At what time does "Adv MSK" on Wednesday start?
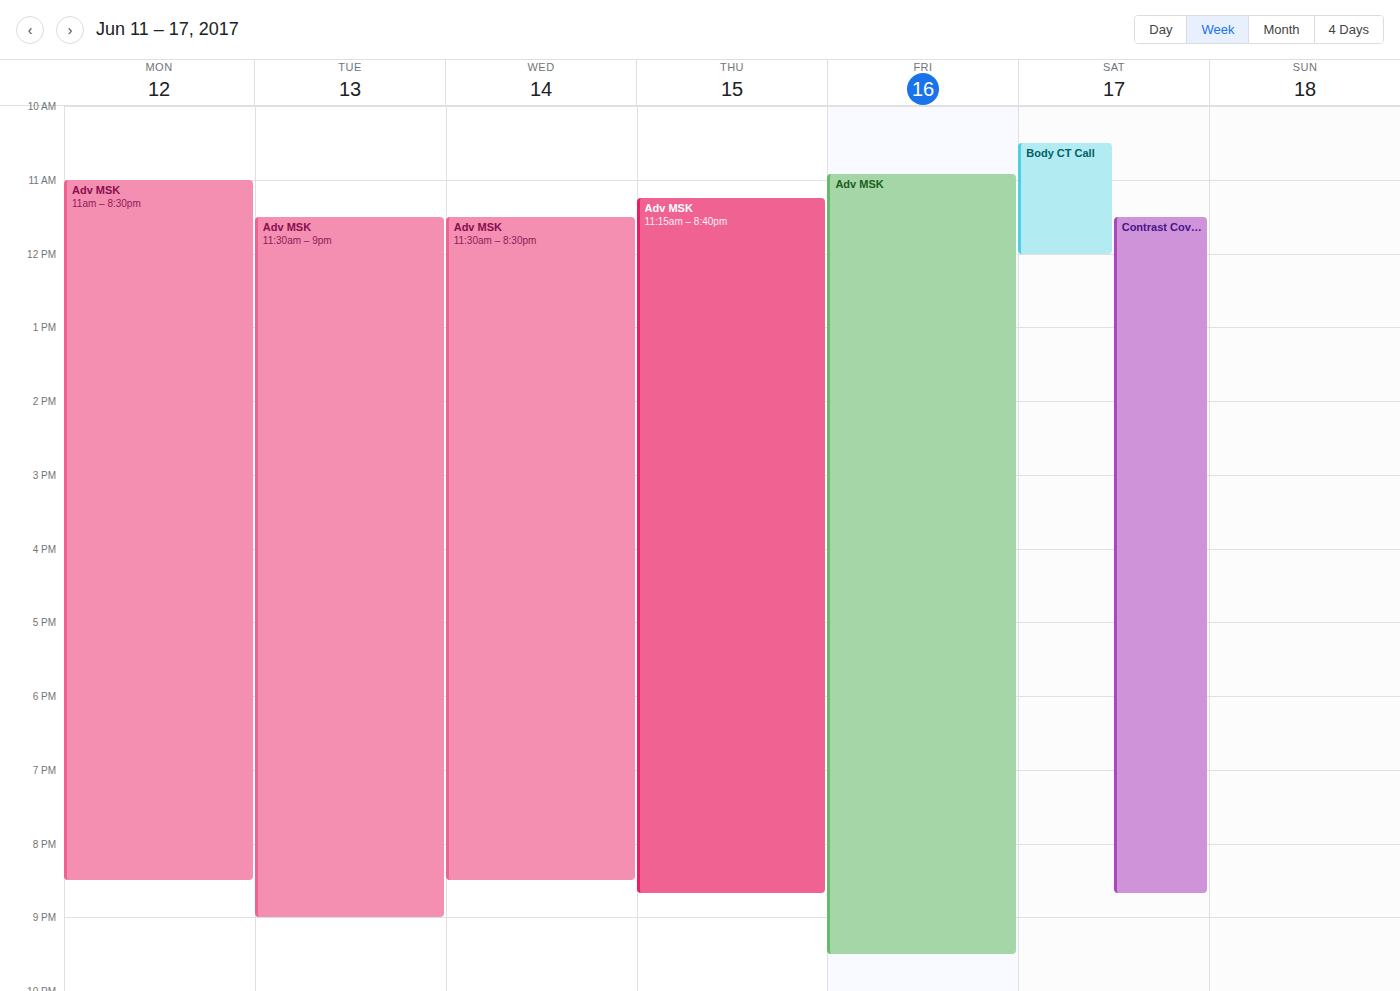
11:30